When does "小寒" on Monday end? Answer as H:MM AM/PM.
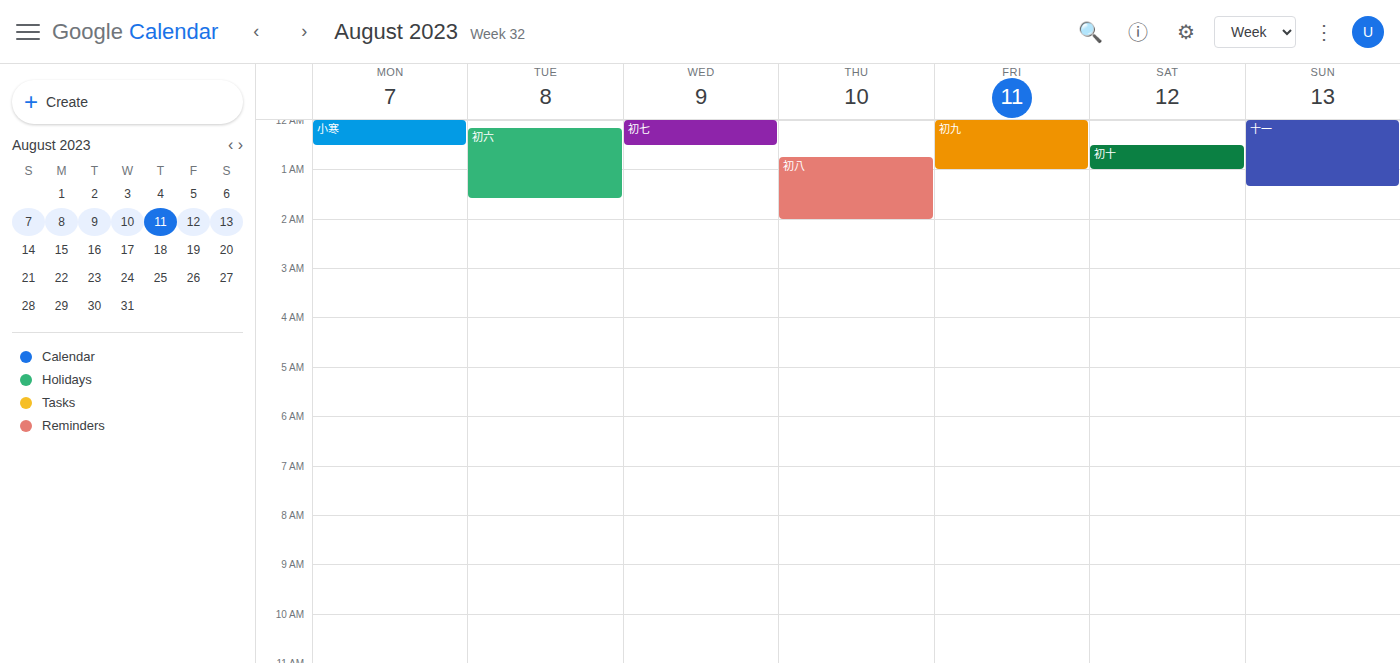
12:30 AM